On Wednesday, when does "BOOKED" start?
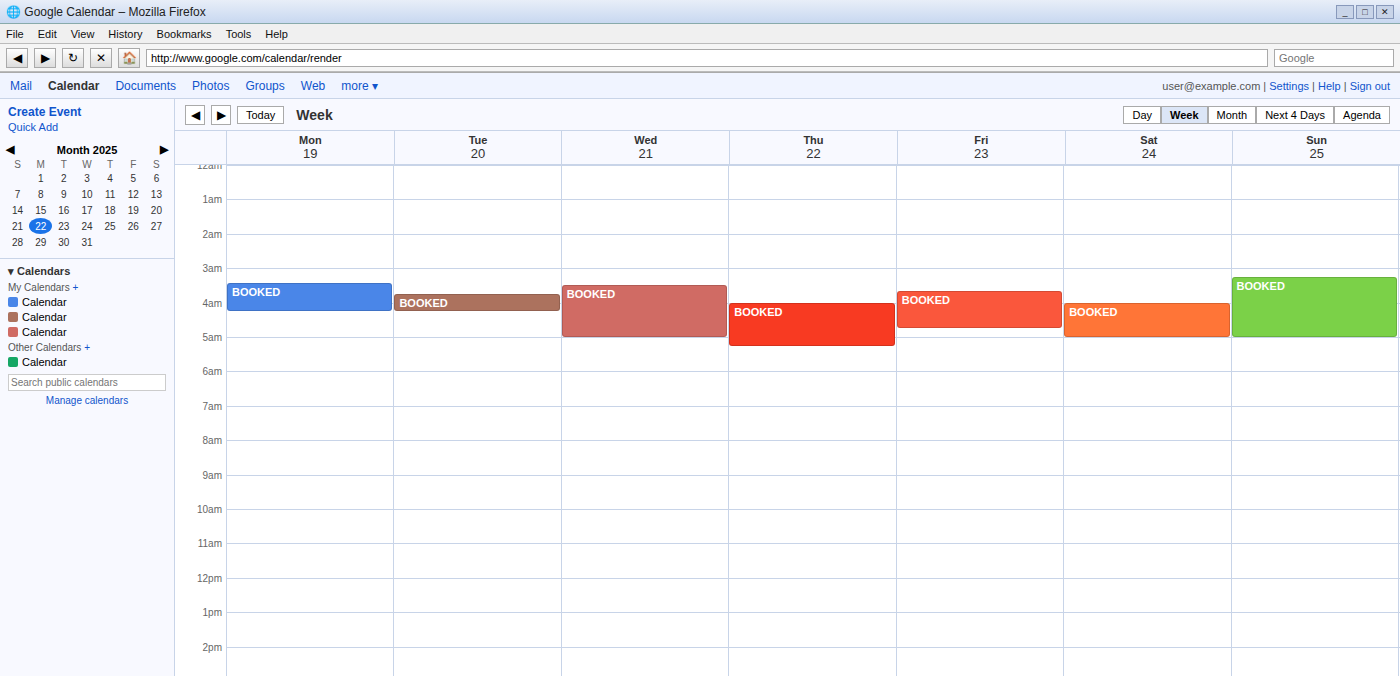
3:30 AM